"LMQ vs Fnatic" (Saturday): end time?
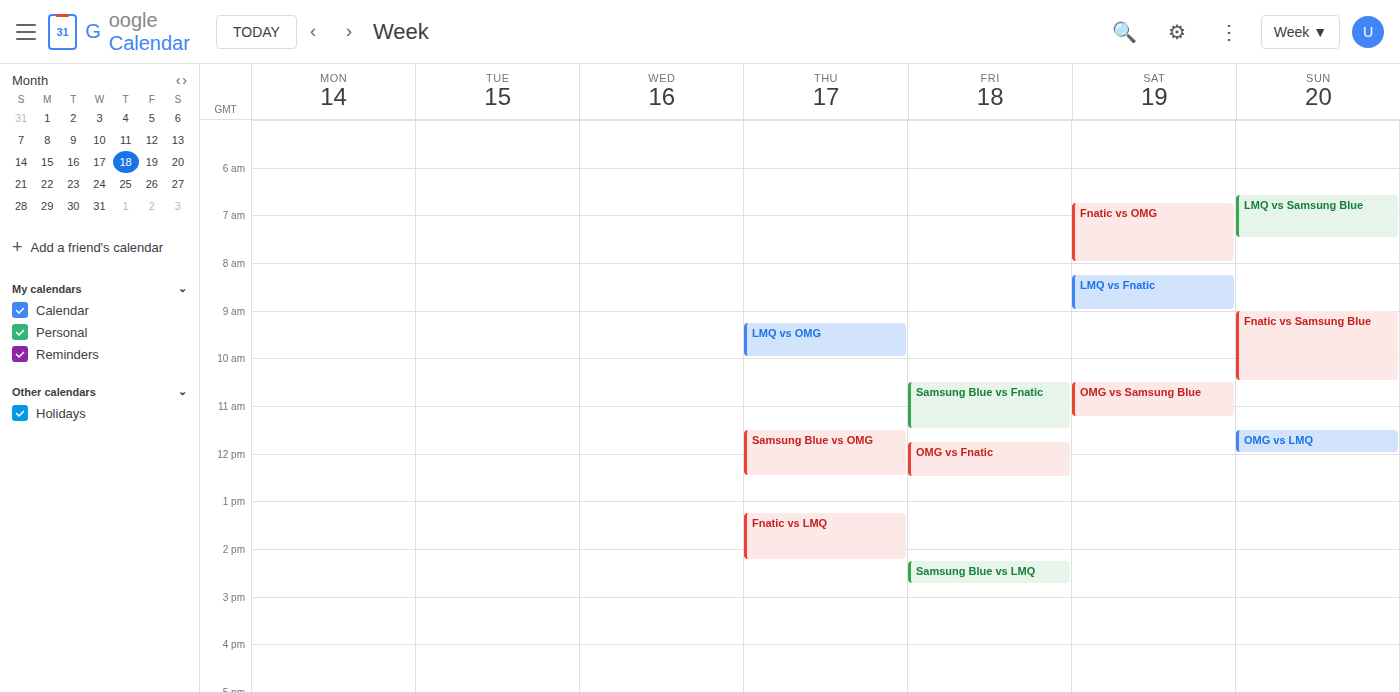
9:00 AM